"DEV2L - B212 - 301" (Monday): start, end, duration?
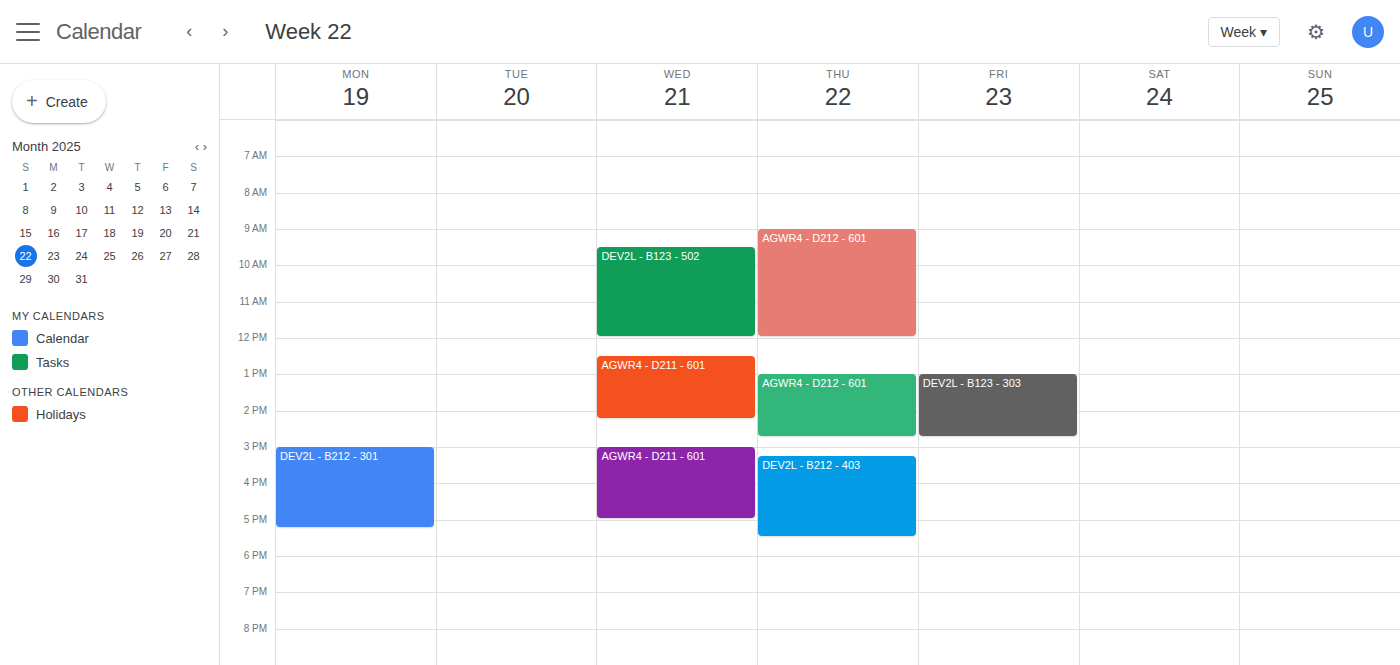
15:00 to 17:15, 2 hours 15 minutes